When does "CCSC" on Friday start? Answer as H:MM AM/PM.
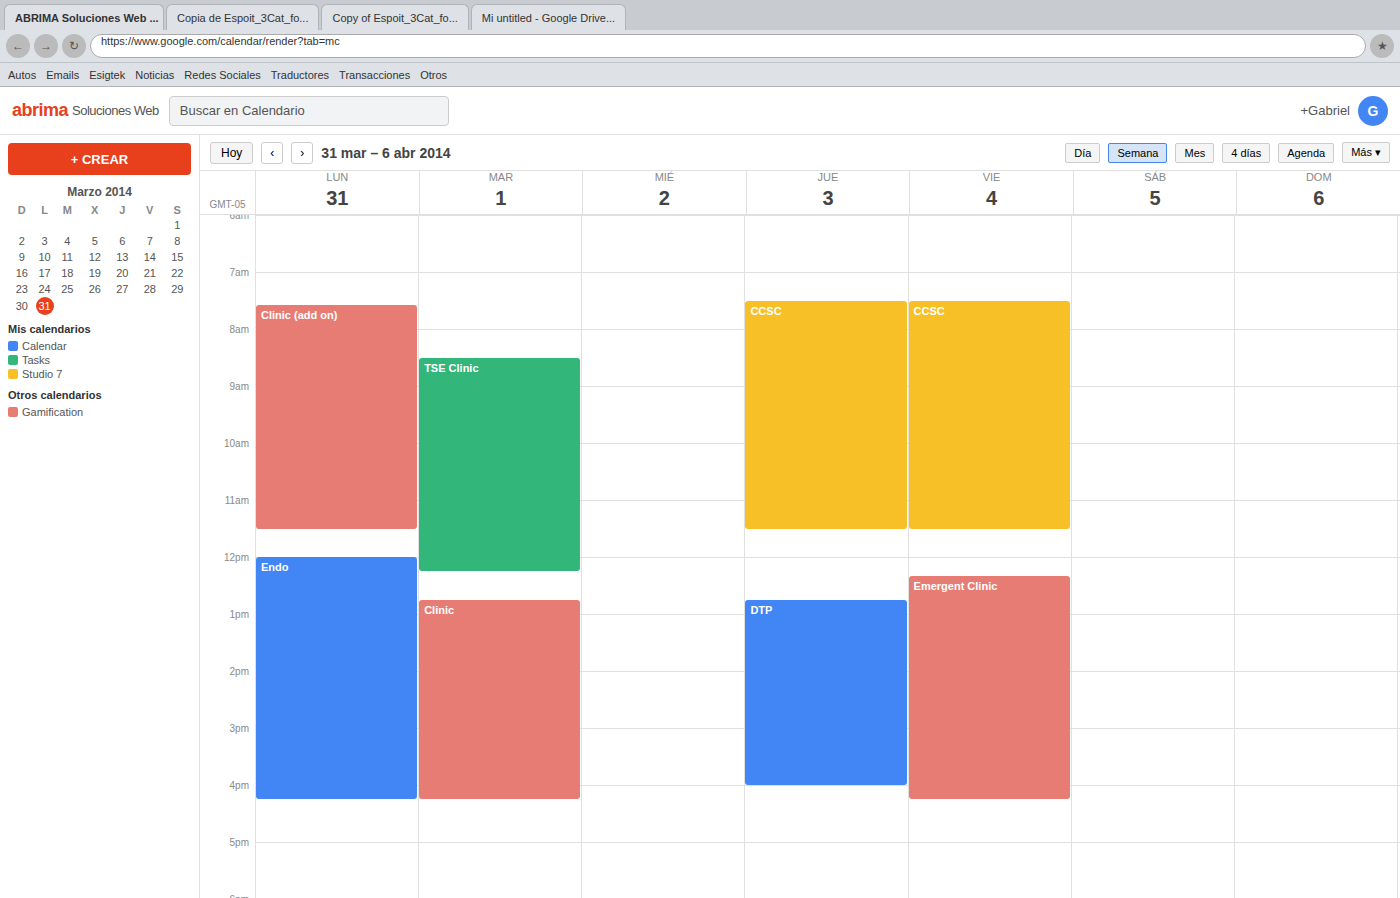
7:30 AM